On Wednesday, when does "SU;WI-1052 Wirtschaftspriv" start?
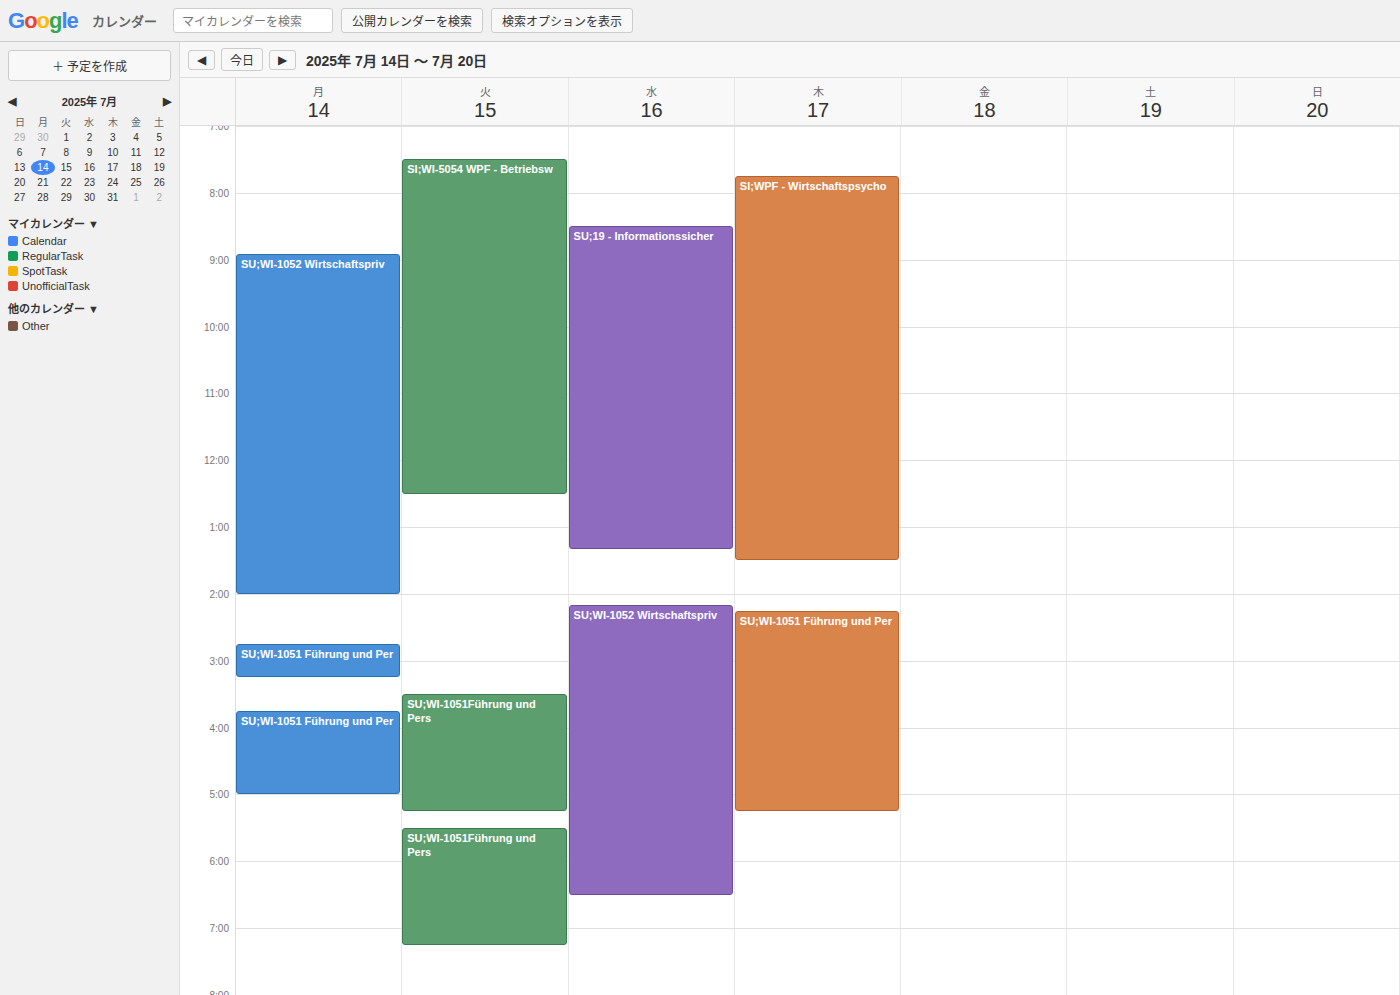
2:10 PM